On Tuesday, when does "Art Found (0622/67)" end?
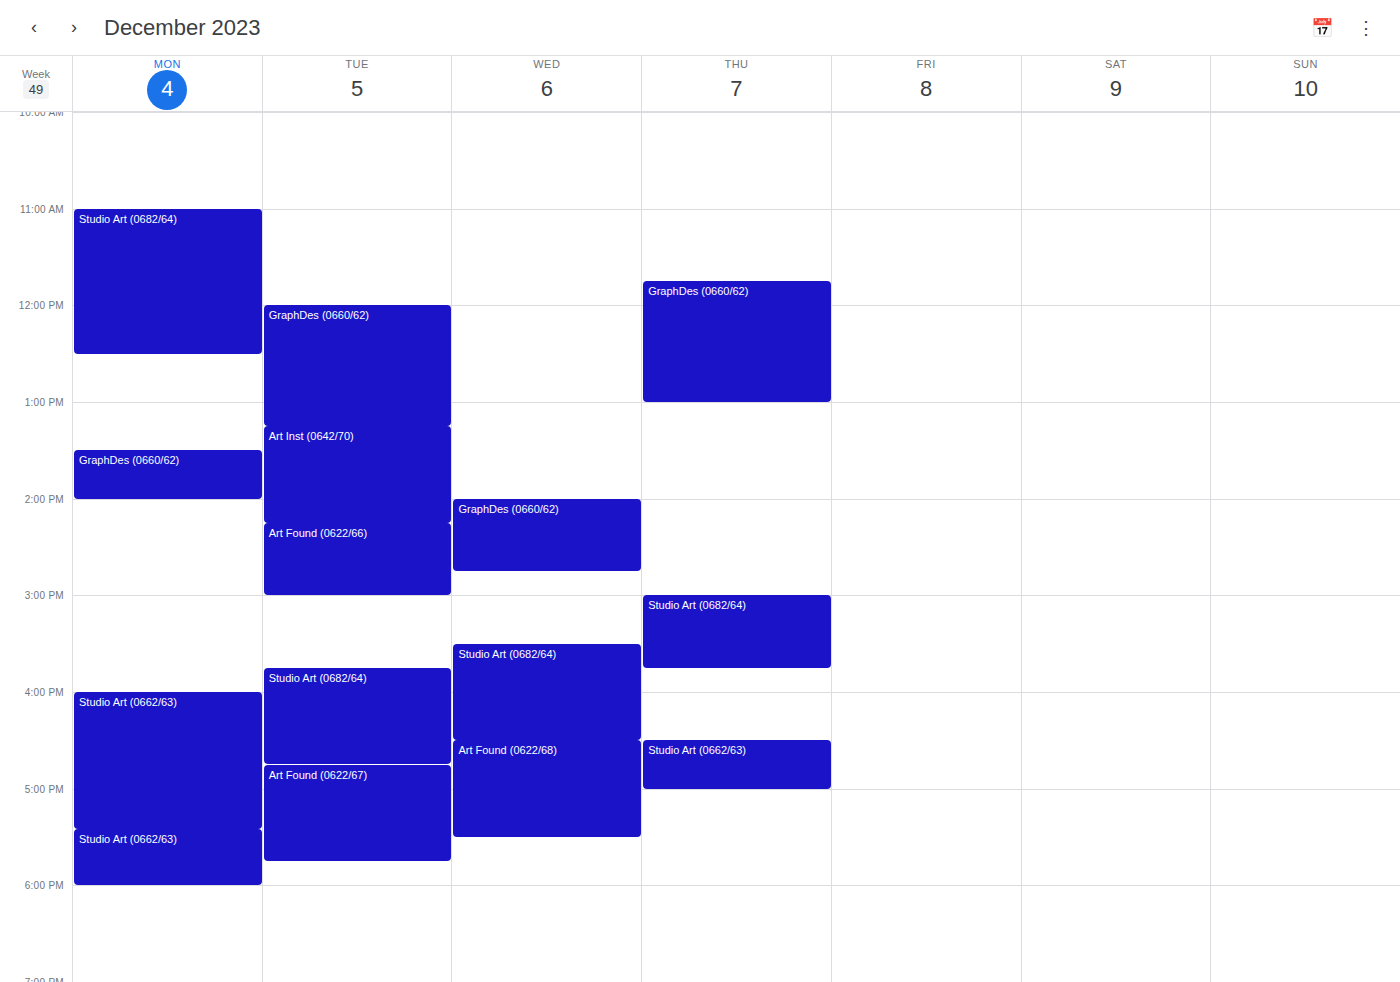
5:45 PM